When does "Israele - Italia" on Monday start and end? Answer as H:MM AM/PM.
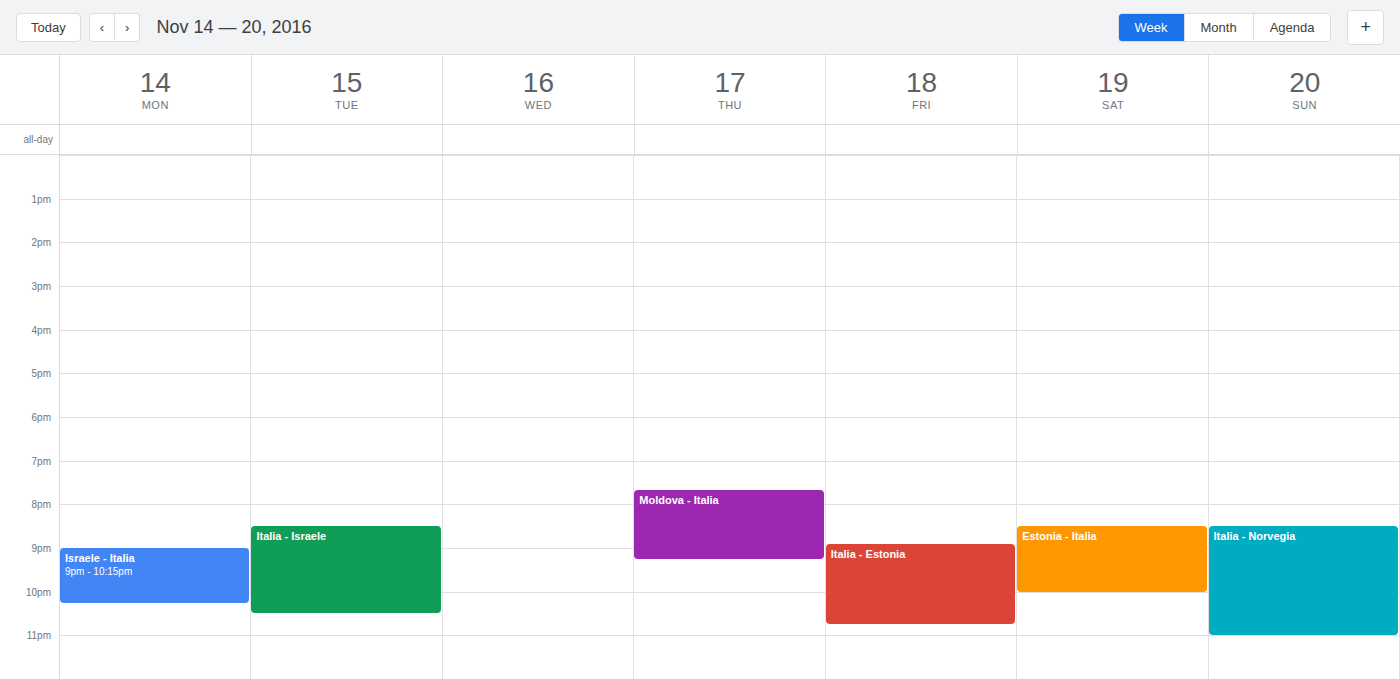
9:00 PM to 10:15 PM